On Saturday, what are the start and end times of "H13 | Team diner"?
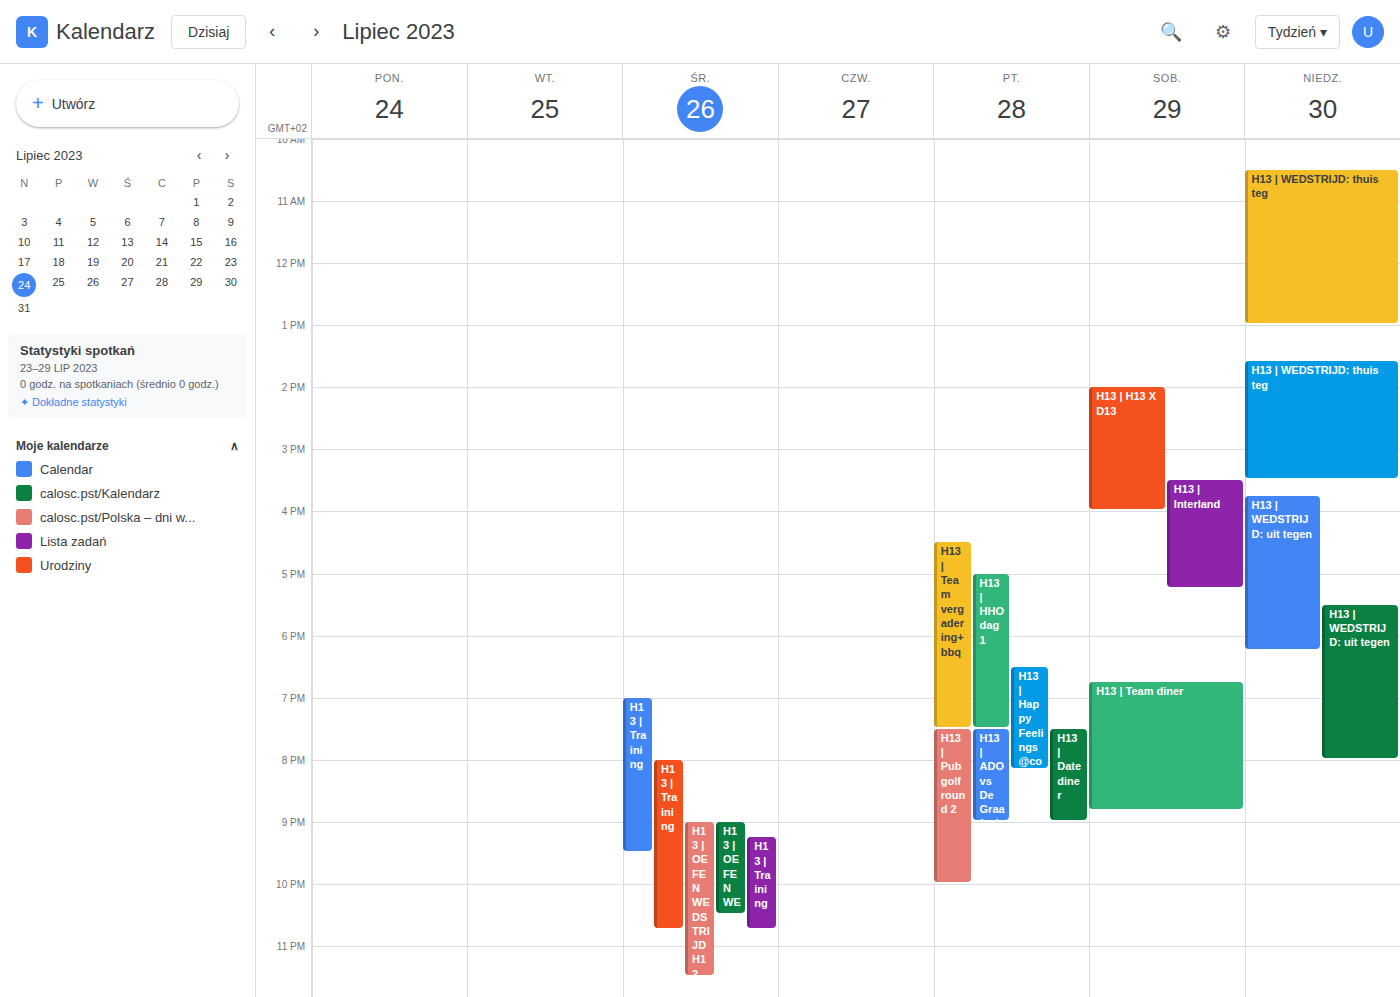
6:45 PM to 8:50 PM